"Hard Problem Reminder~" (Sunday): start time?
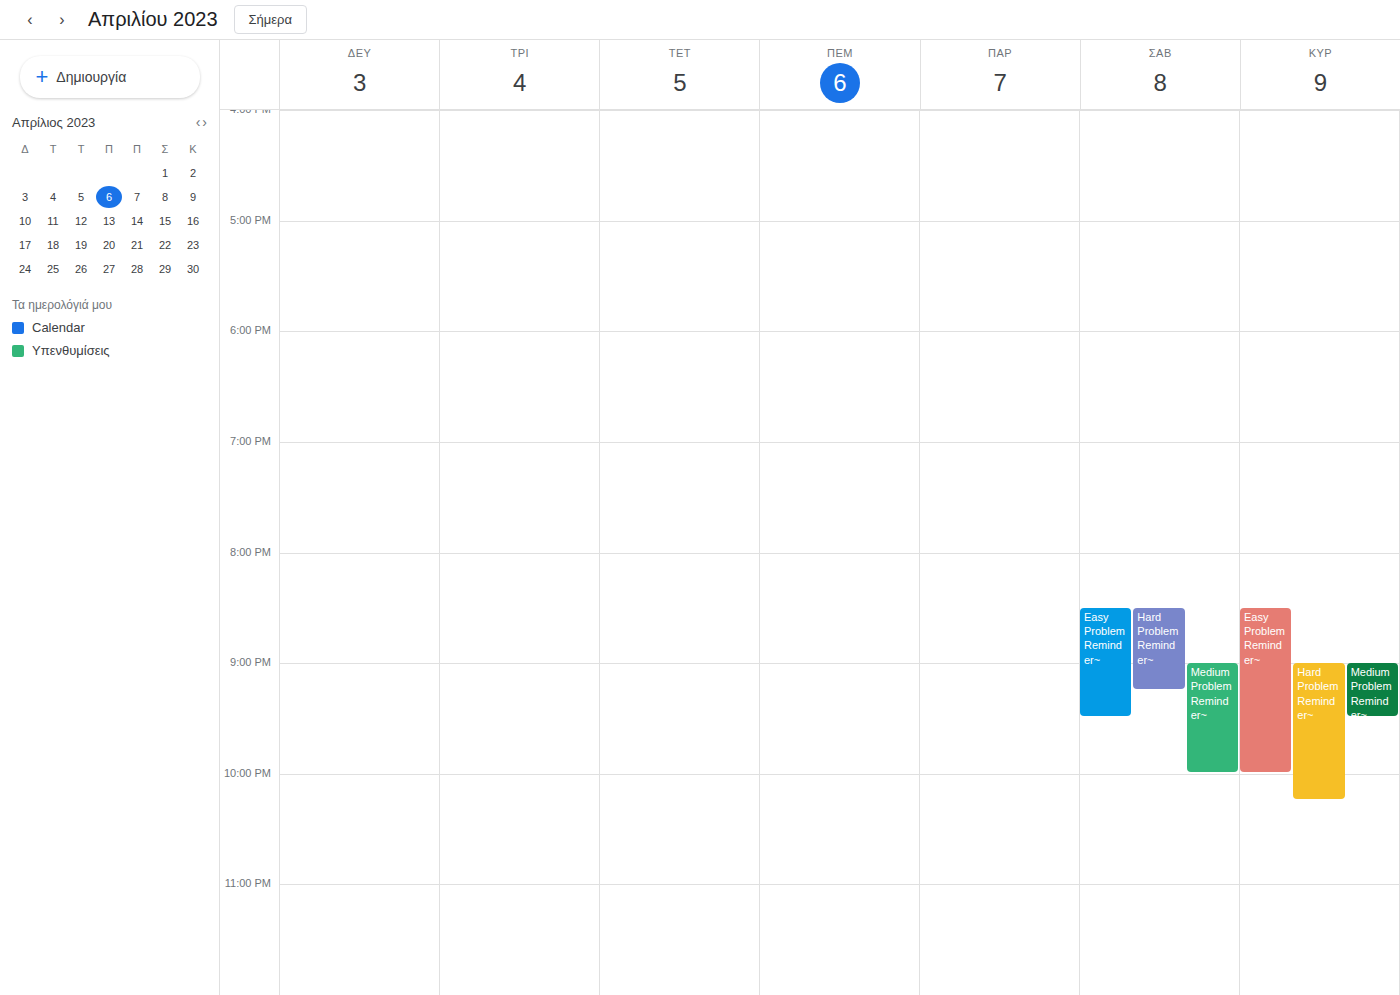
9:00 PM